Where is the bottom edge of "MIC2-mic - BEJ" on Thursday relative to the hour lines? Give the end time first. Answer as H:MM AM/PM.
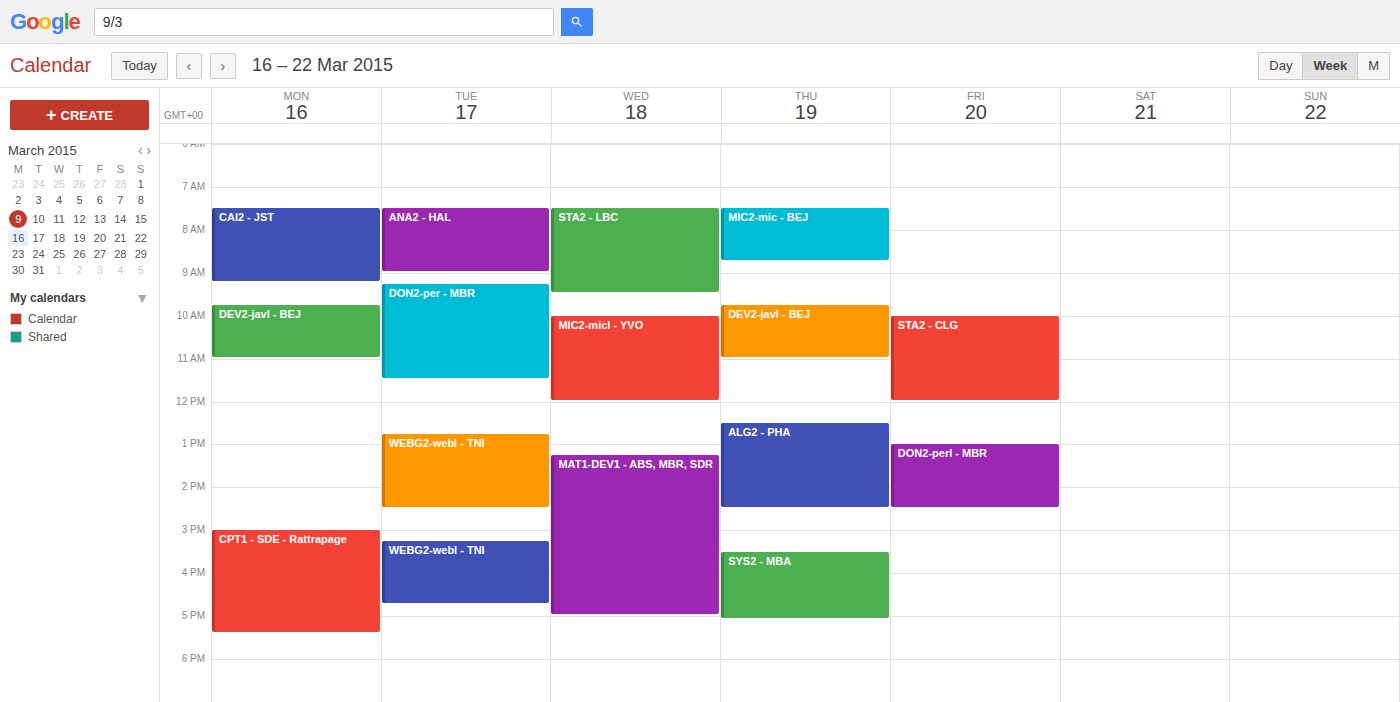
8:45 AM -- neither: three quarters of the way from the 8 AM line to the 9 AM line.